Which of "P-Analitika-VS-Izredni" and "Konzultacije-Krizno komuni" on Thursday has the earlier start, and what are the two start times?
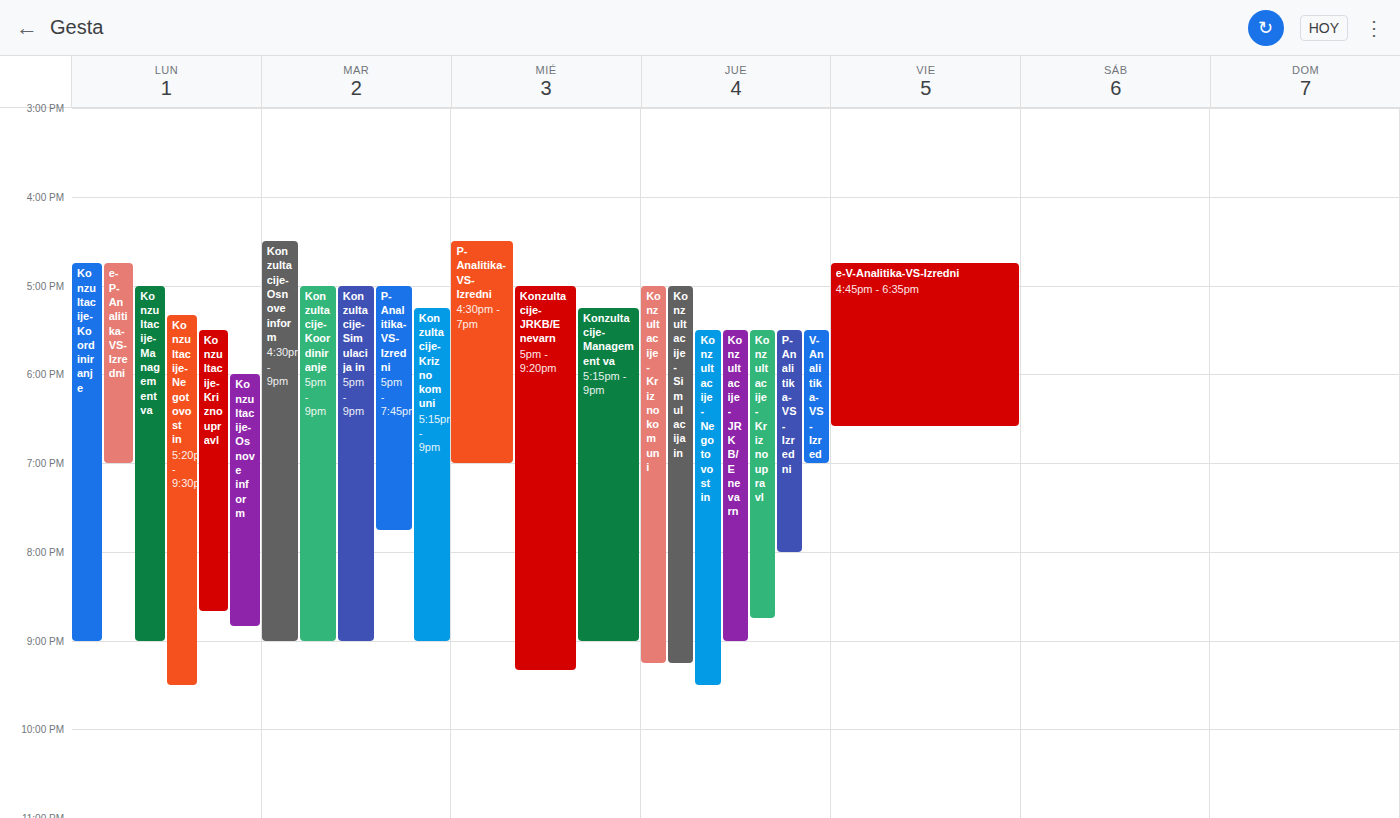
"Konzultacije-Krizno komuni" 5:00 PM; "P-Analitika-VS-Izredni" 5:30 PM.